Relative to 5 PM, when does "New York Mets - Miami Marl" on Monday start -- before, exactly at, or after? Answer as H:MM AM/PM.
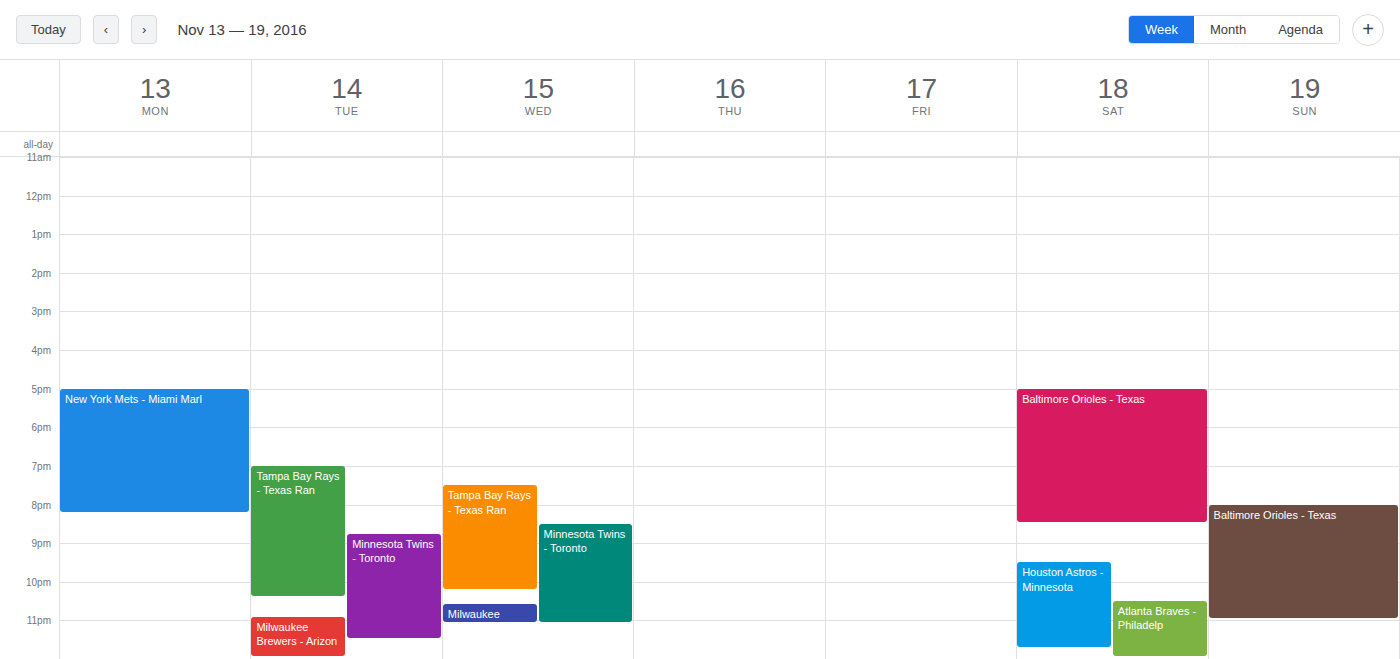
5:00 PM -- exactly at 5 PM, on the 5 PM line.